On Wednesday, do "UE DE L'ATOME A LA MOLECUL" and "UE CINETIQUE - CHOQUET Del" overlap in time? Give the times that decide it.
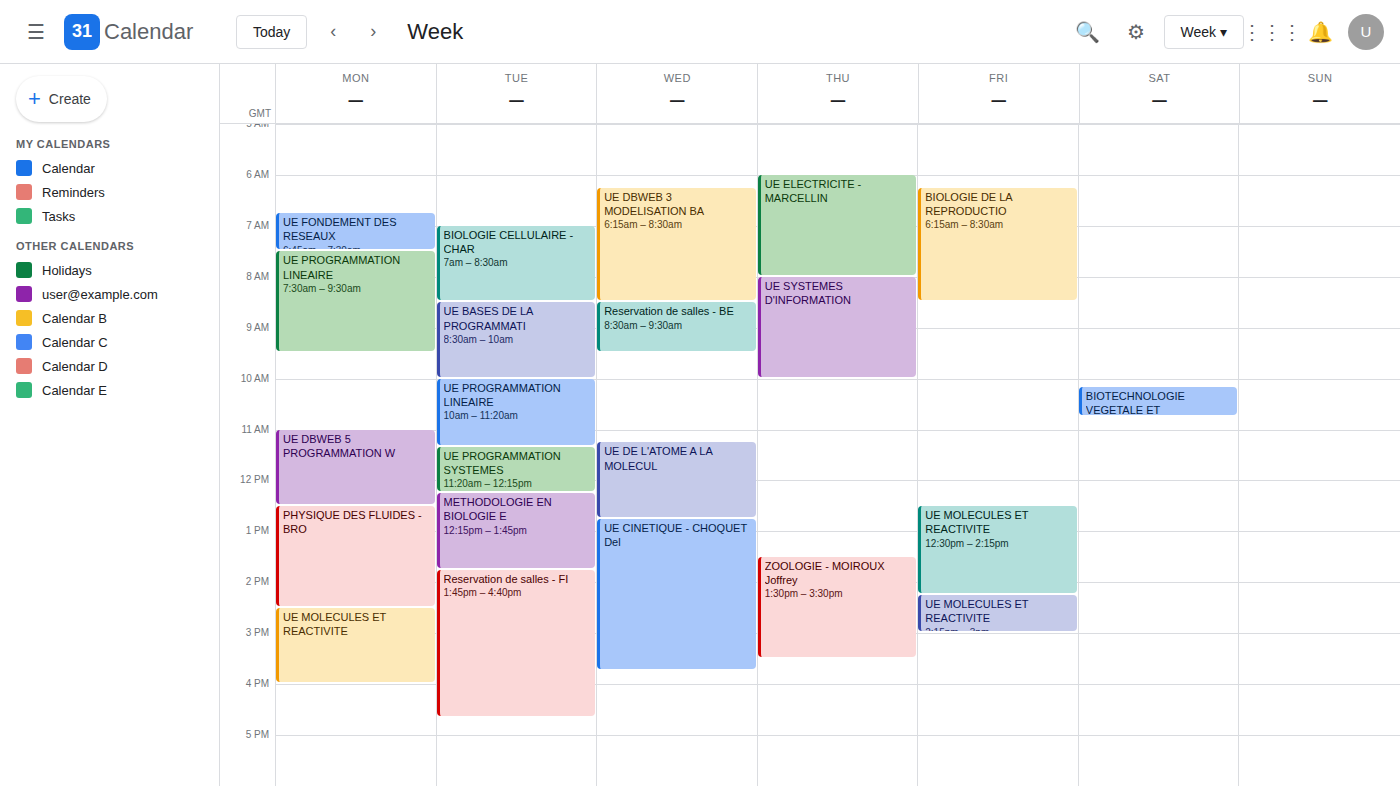
"UE DE L'ATOME A LA MOLECUL" ends at 12:45 PM, exactly when "UE CINETIQUE - CHOQUET Del" starts -- they touch but do not overlap.